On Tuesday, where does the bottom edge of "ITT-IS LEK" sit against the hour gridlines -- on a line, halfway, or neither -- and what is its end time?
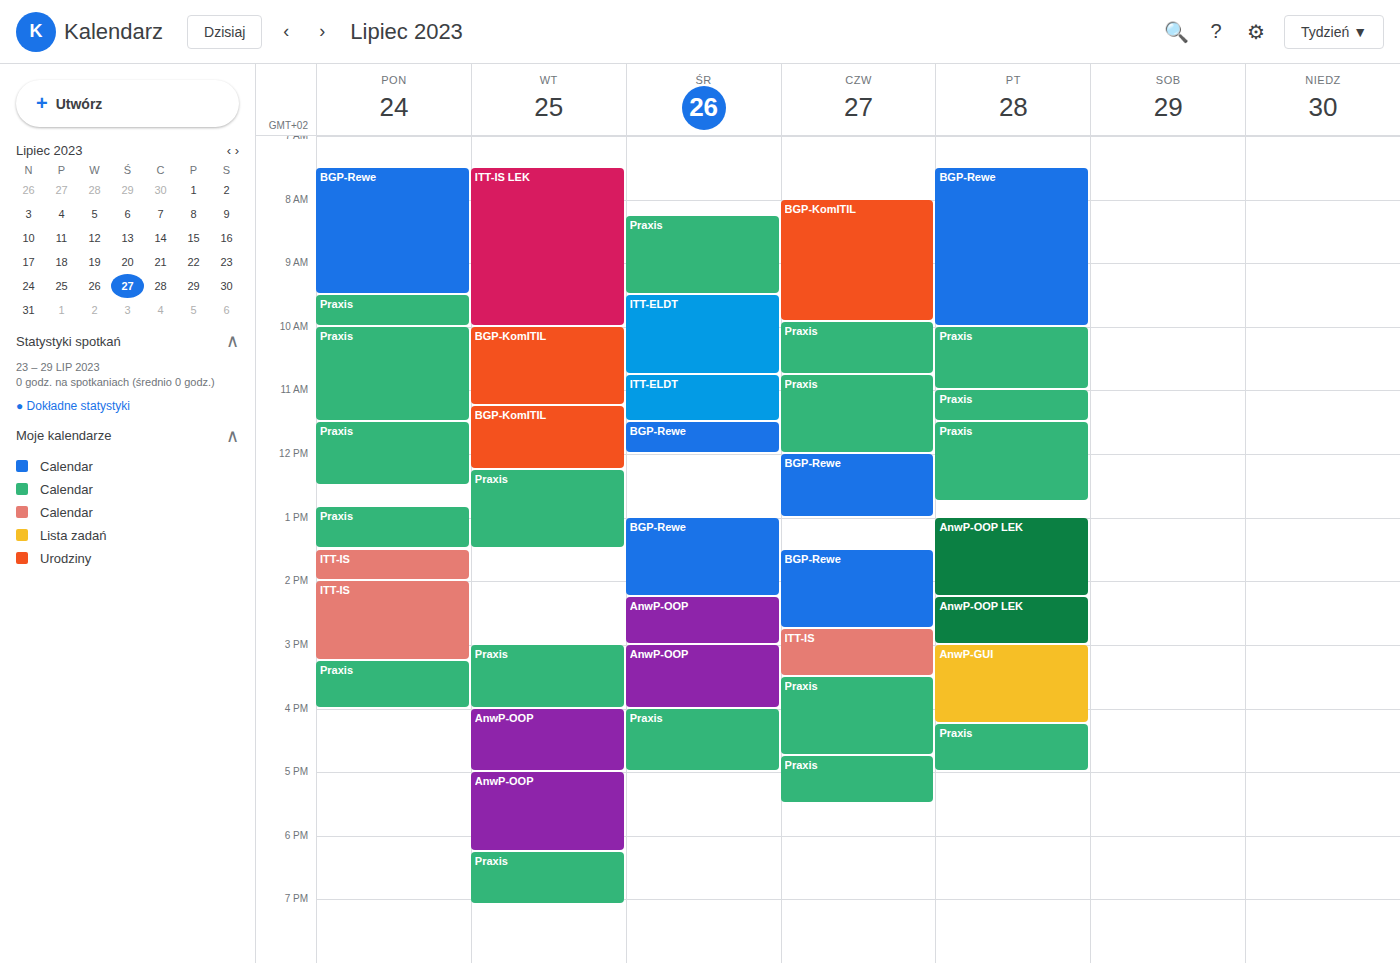
10:00 AM -- exactly on the 10 AM line.